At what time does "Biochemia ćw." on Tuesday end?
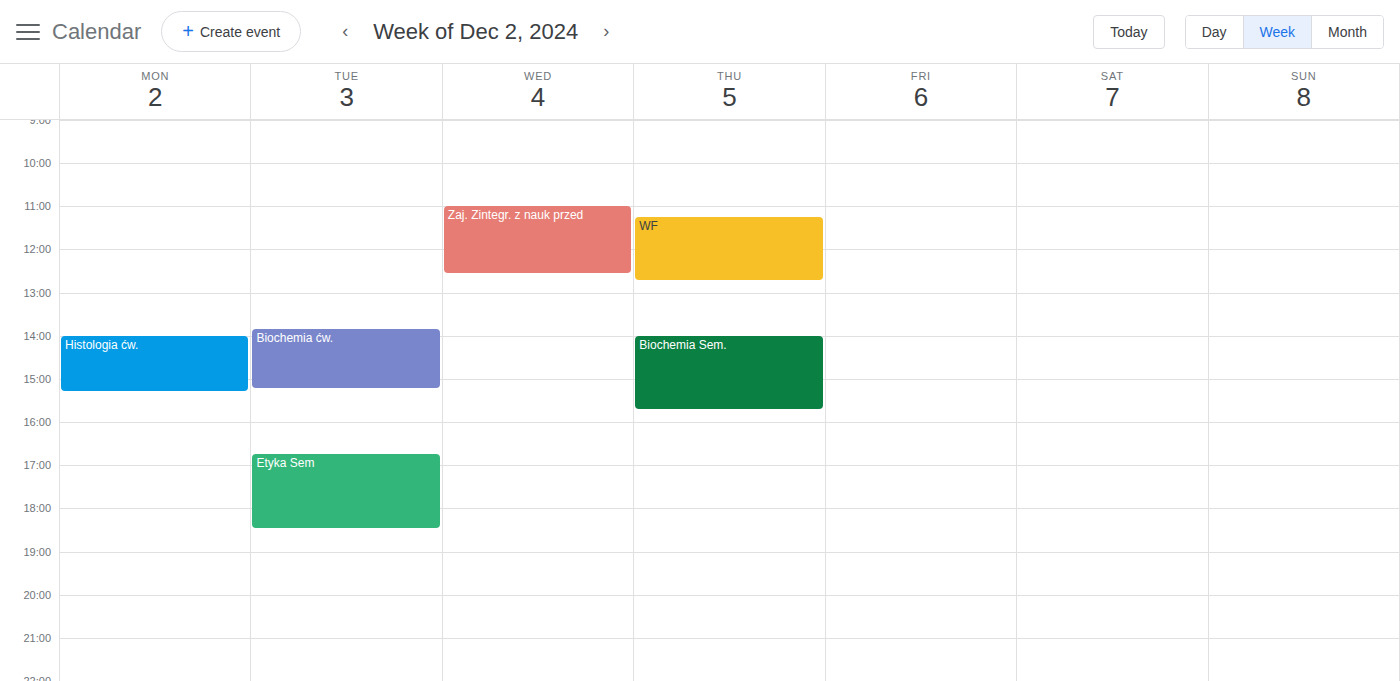
3:15 PM